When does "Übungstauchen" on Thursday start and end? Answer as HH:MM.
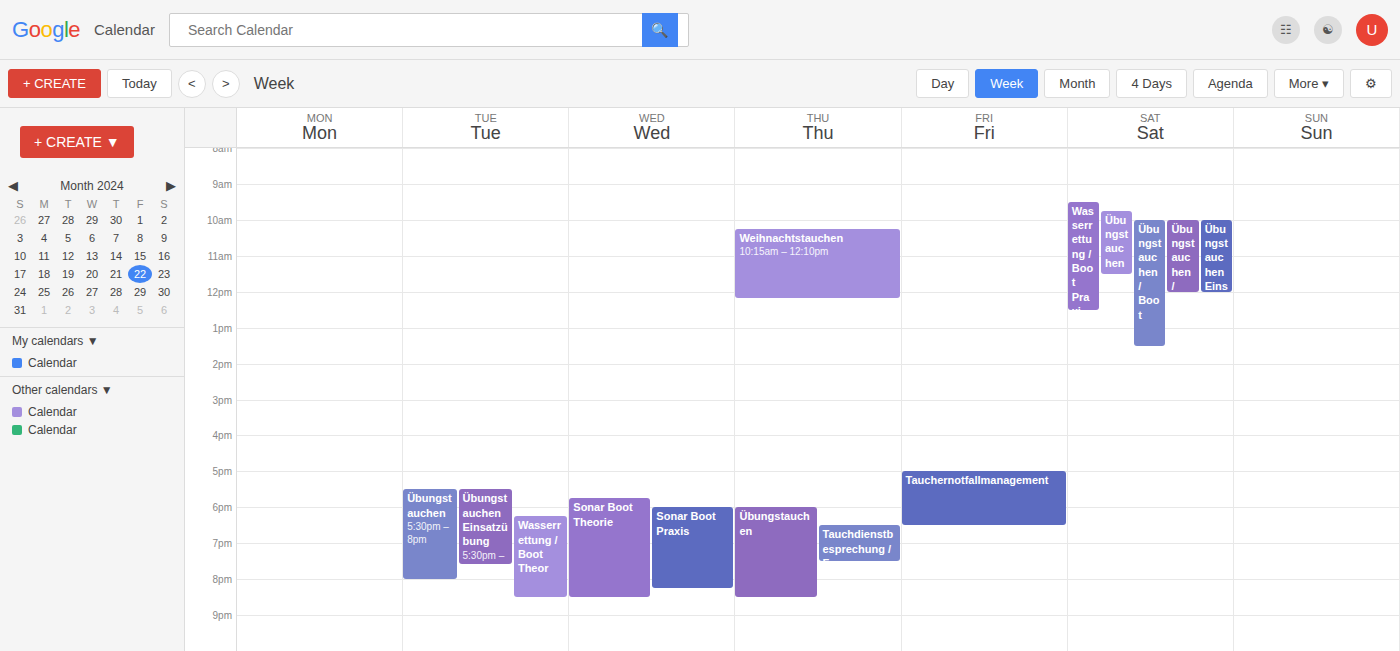
18:00 to 20:30